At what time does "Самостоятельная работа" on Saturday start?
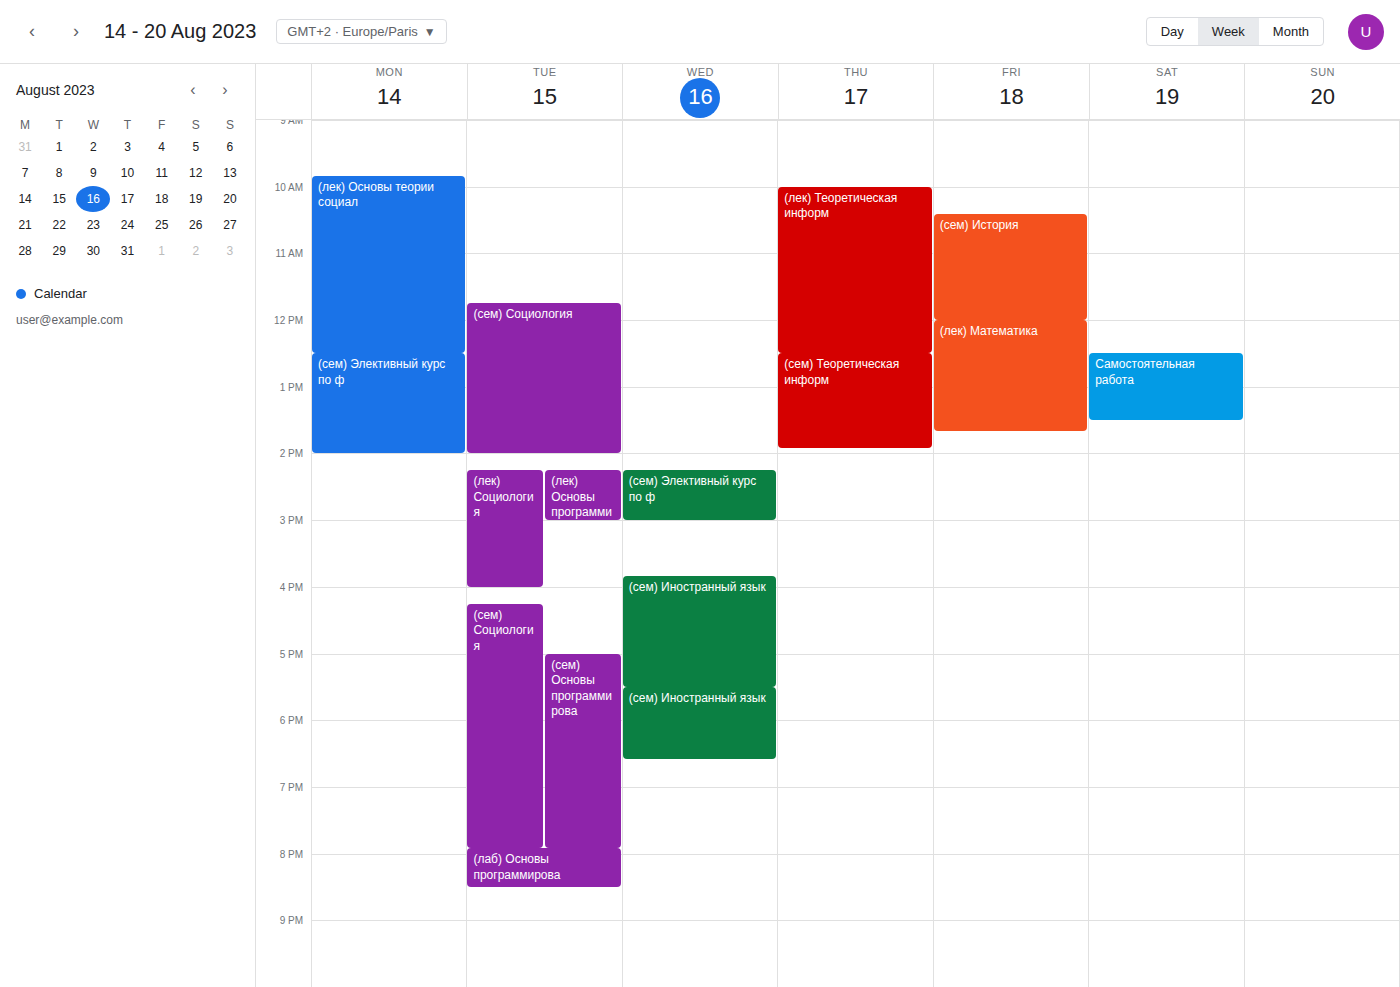
12:30 PM